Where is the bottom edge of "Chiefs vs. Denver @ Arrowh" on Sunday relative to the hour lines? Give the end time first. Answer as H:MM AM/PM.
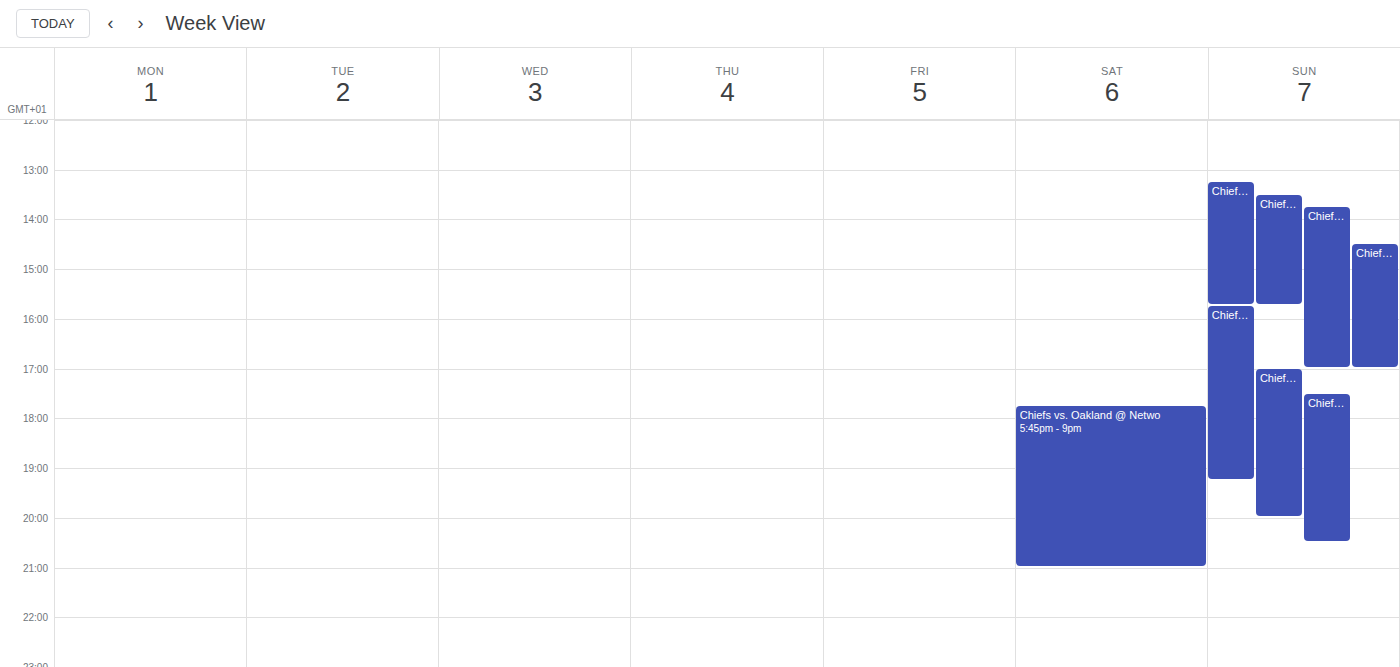
3:45 PM -- neither: three quarters of the way from the 3 PM line to the 4 PM line.